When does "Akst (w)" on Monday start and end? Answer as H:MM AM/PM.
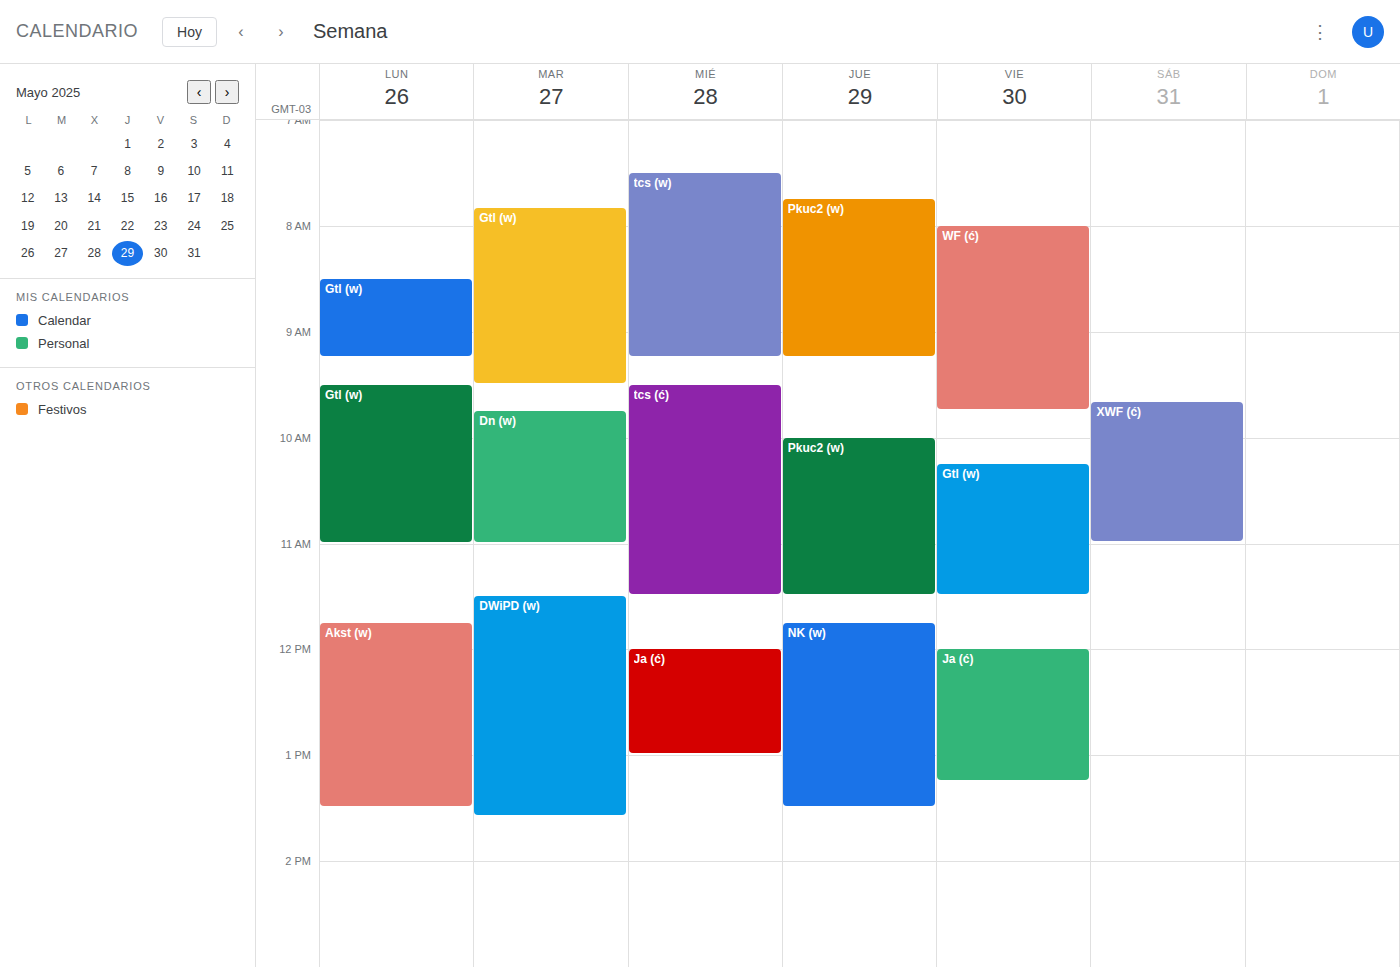
11:45 AM to 1:30 PM